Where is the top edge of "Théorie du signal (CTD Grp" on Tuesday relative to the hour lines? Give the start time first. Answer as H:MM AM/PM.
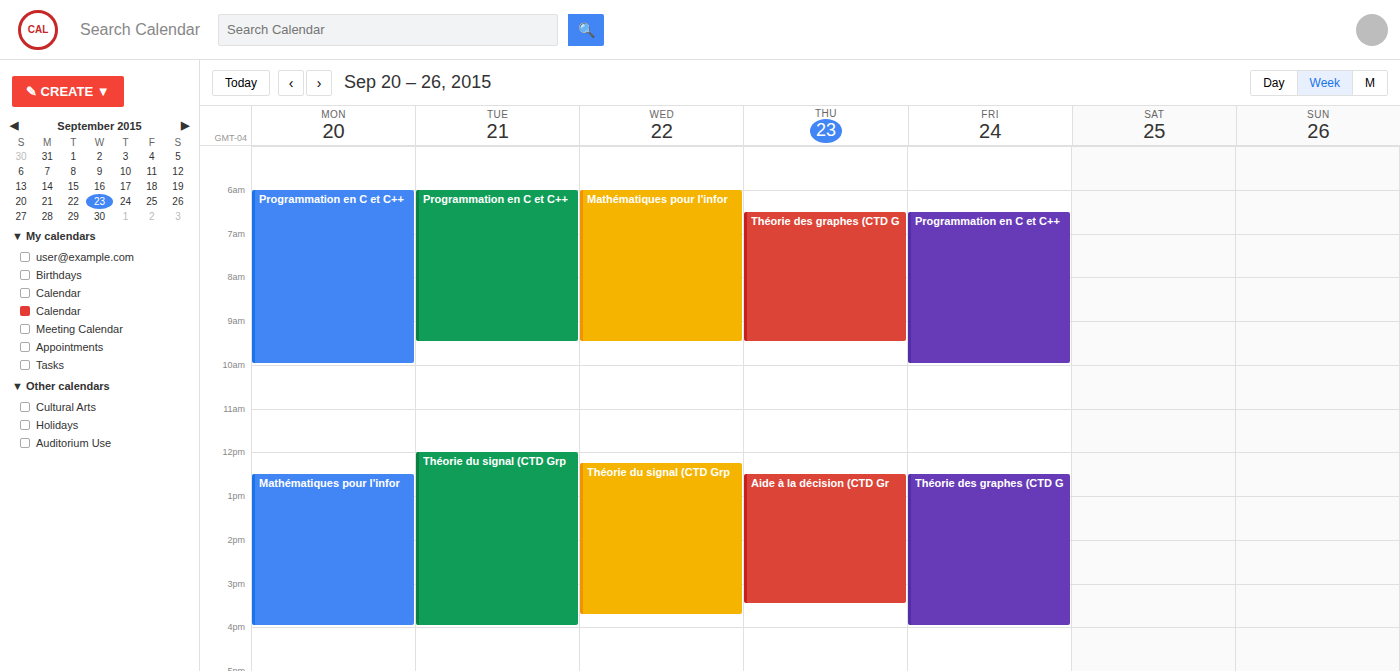
12:00 PM -- exactly on the 12 PM line.